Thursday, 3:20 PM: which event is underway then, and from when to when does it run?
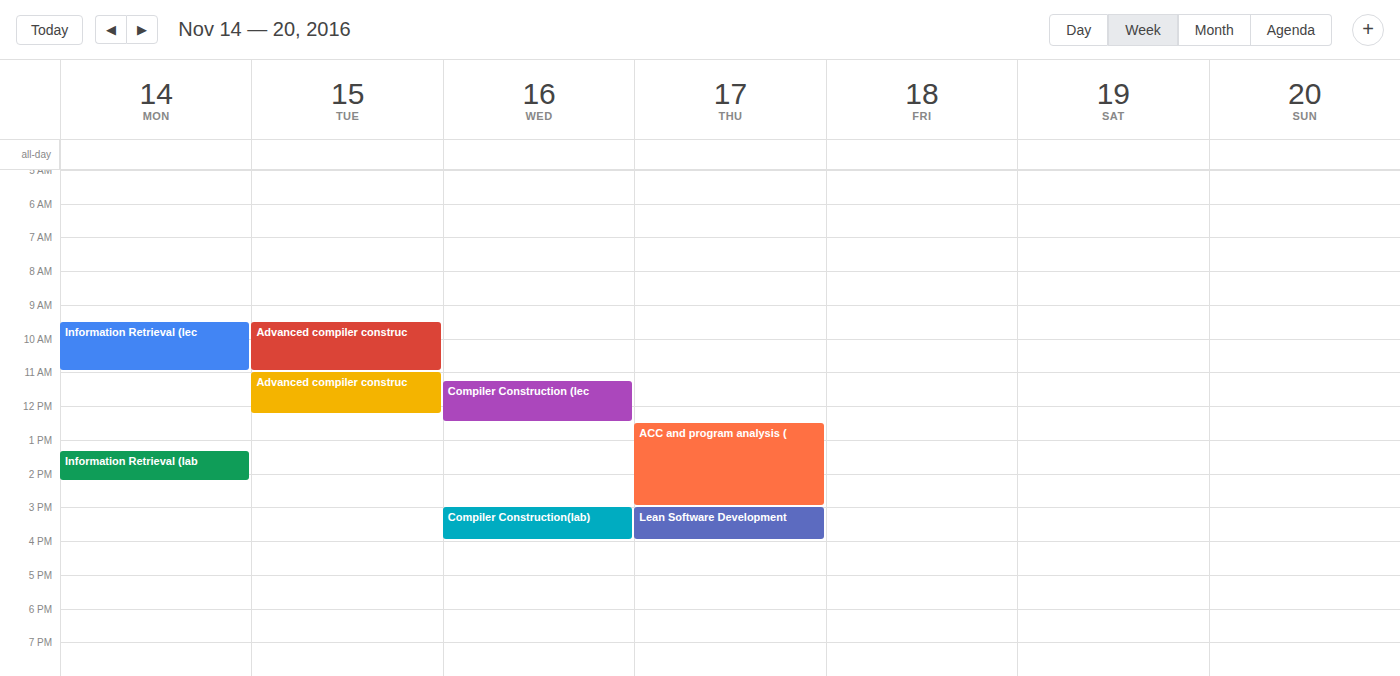
"Lean Software Development", 3:00 PM to 4:00 PM